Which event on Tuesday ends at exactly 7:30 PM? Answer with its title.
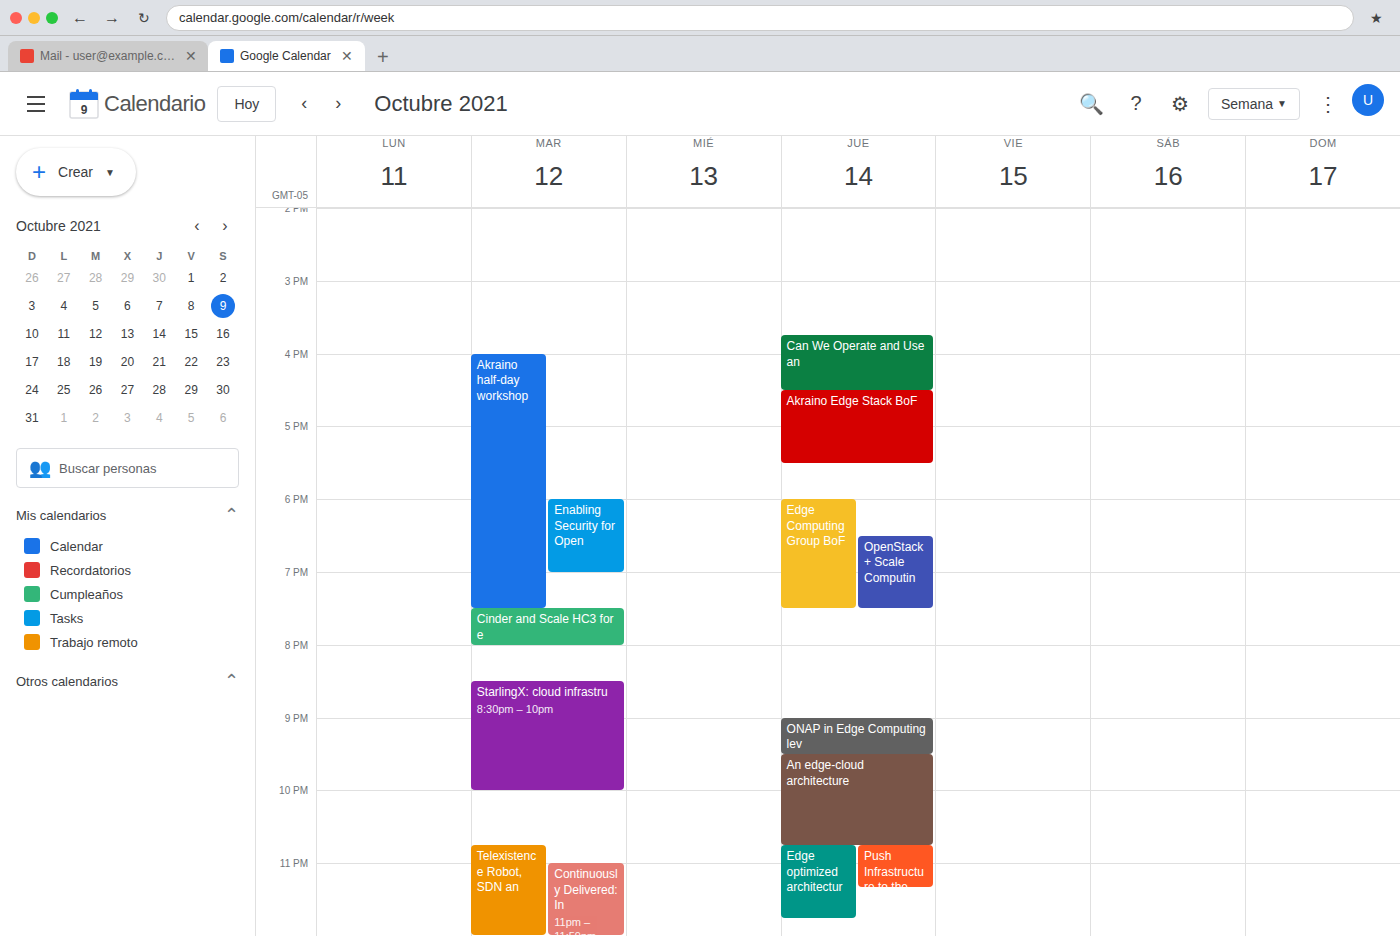
"Akraino half-day workshop"